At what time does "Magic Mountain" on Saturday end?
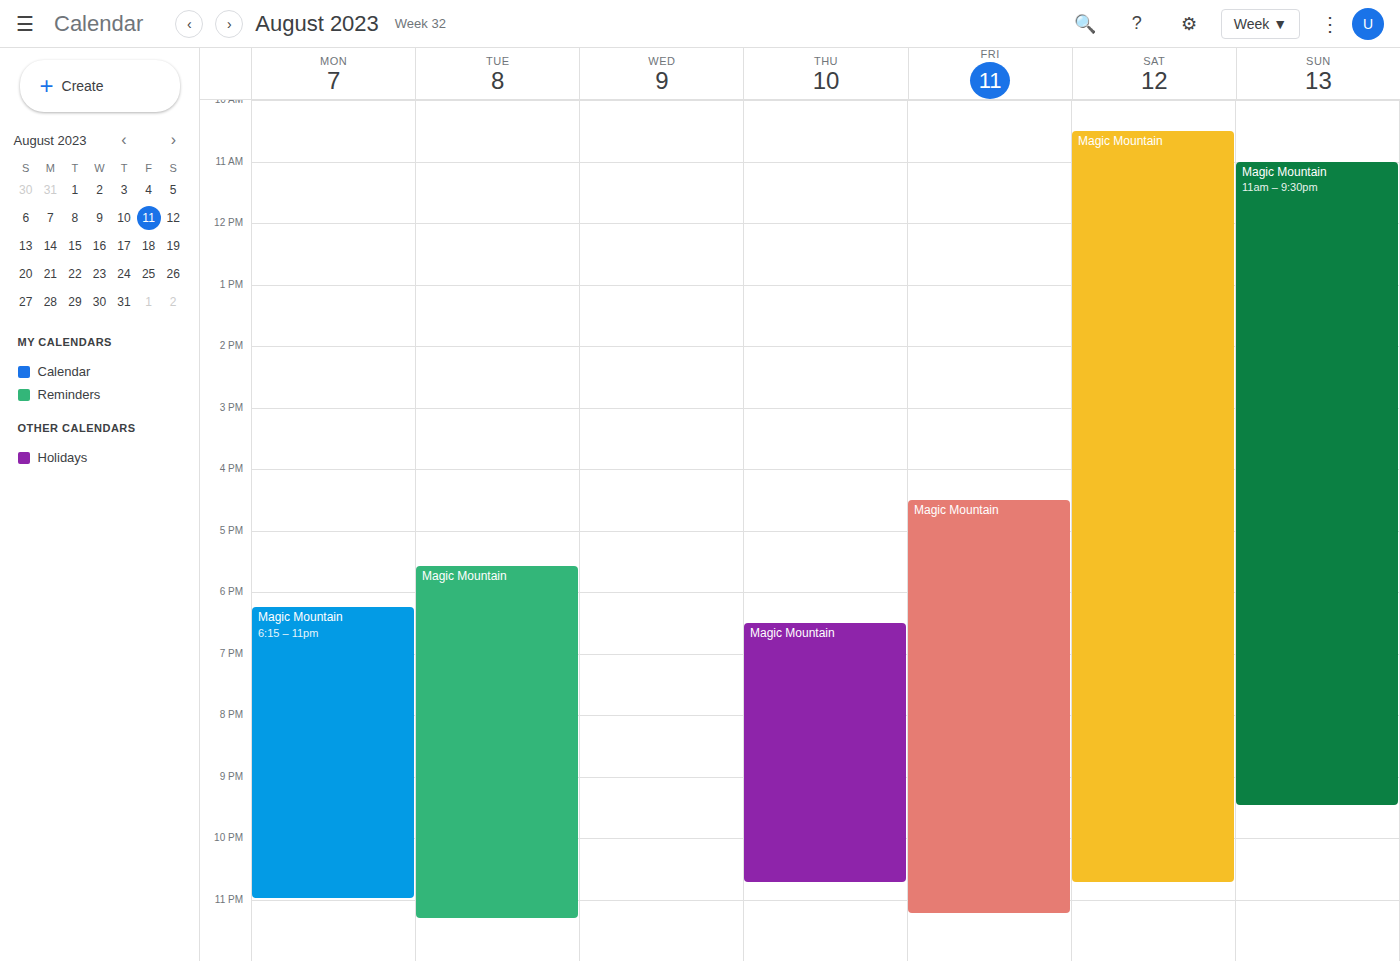
10:45 PM